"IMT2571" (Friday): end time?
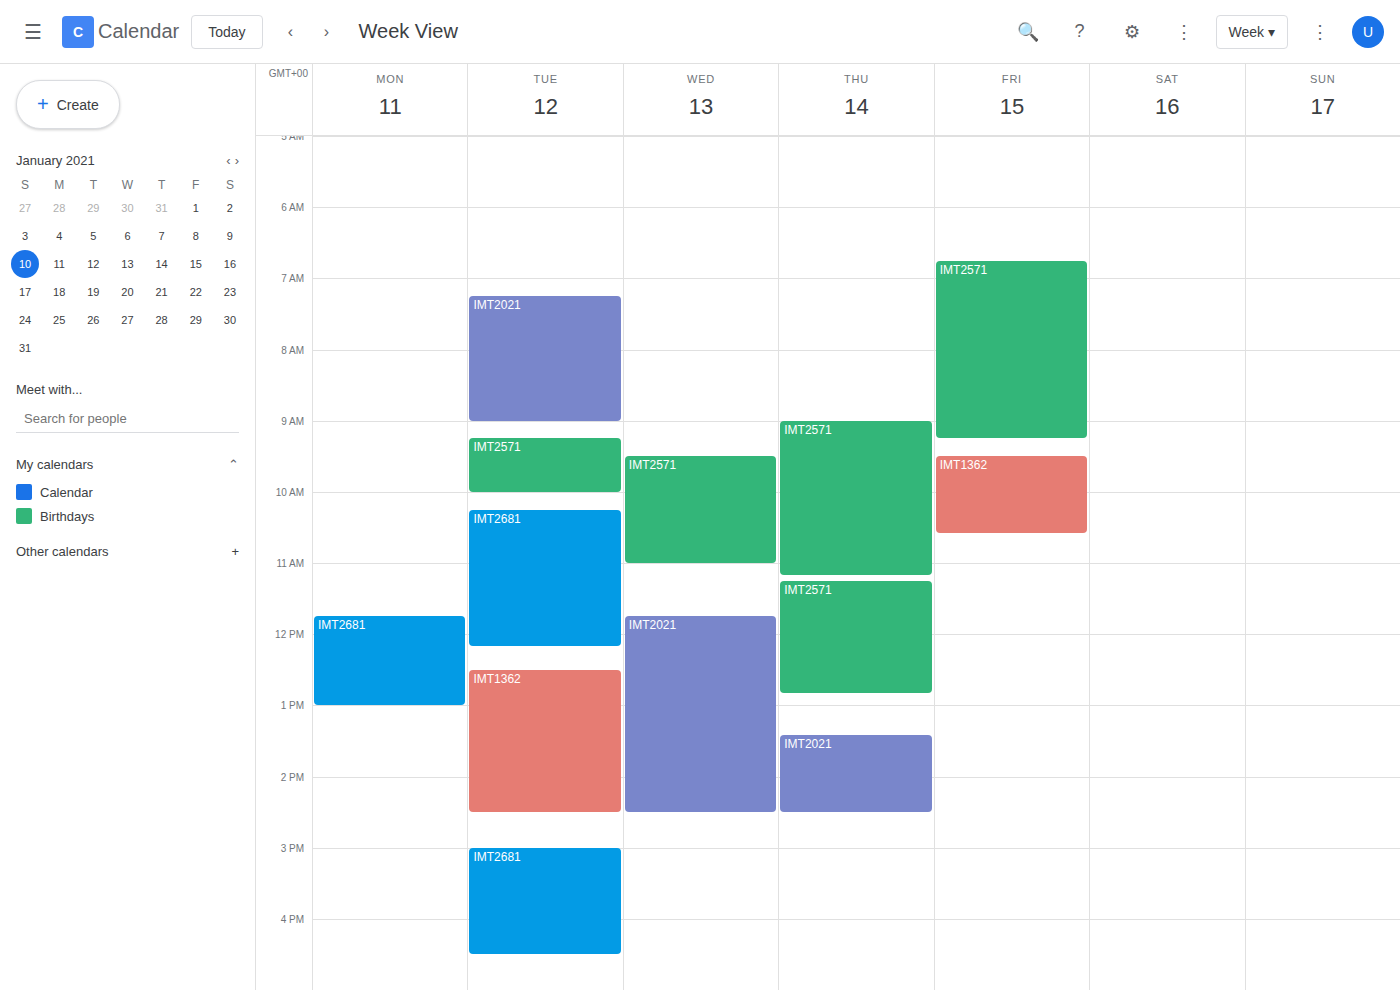
09:15